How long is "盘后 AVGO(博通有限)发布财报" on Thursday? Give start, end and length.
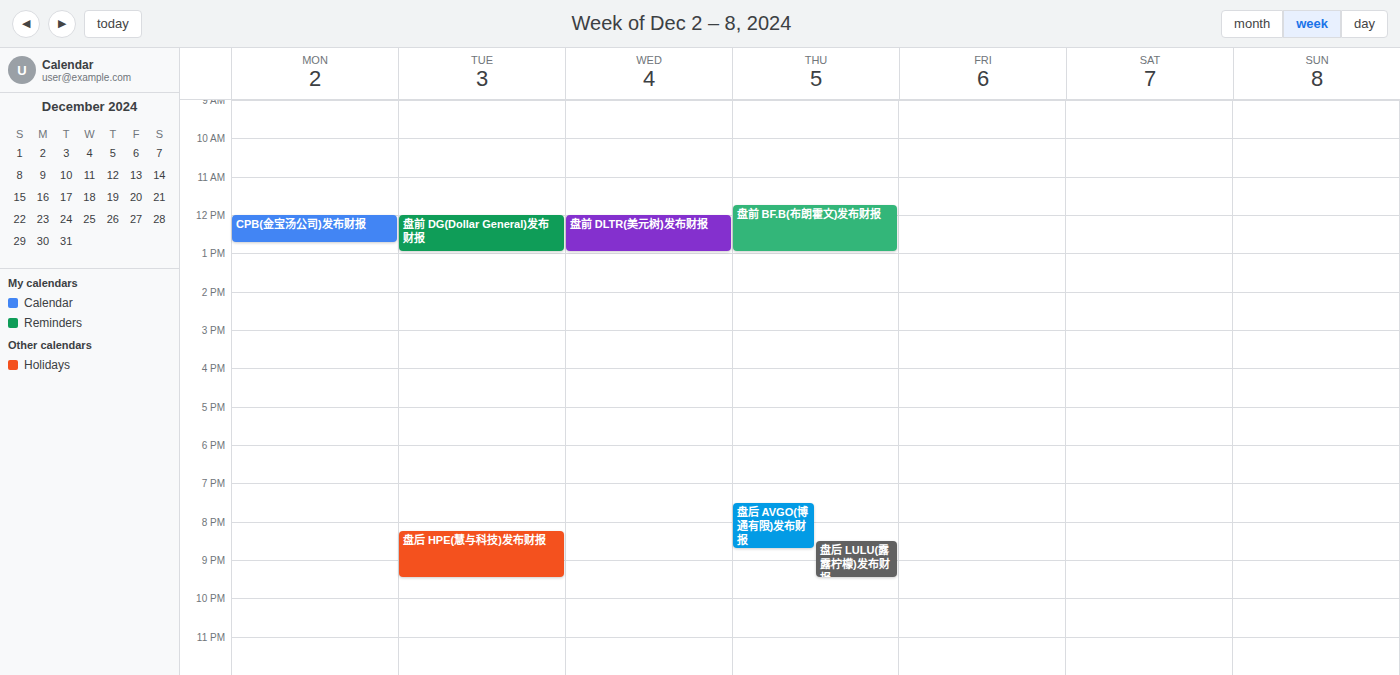
7:30 PM to 8:45 PM, 1 hour 15 minutes